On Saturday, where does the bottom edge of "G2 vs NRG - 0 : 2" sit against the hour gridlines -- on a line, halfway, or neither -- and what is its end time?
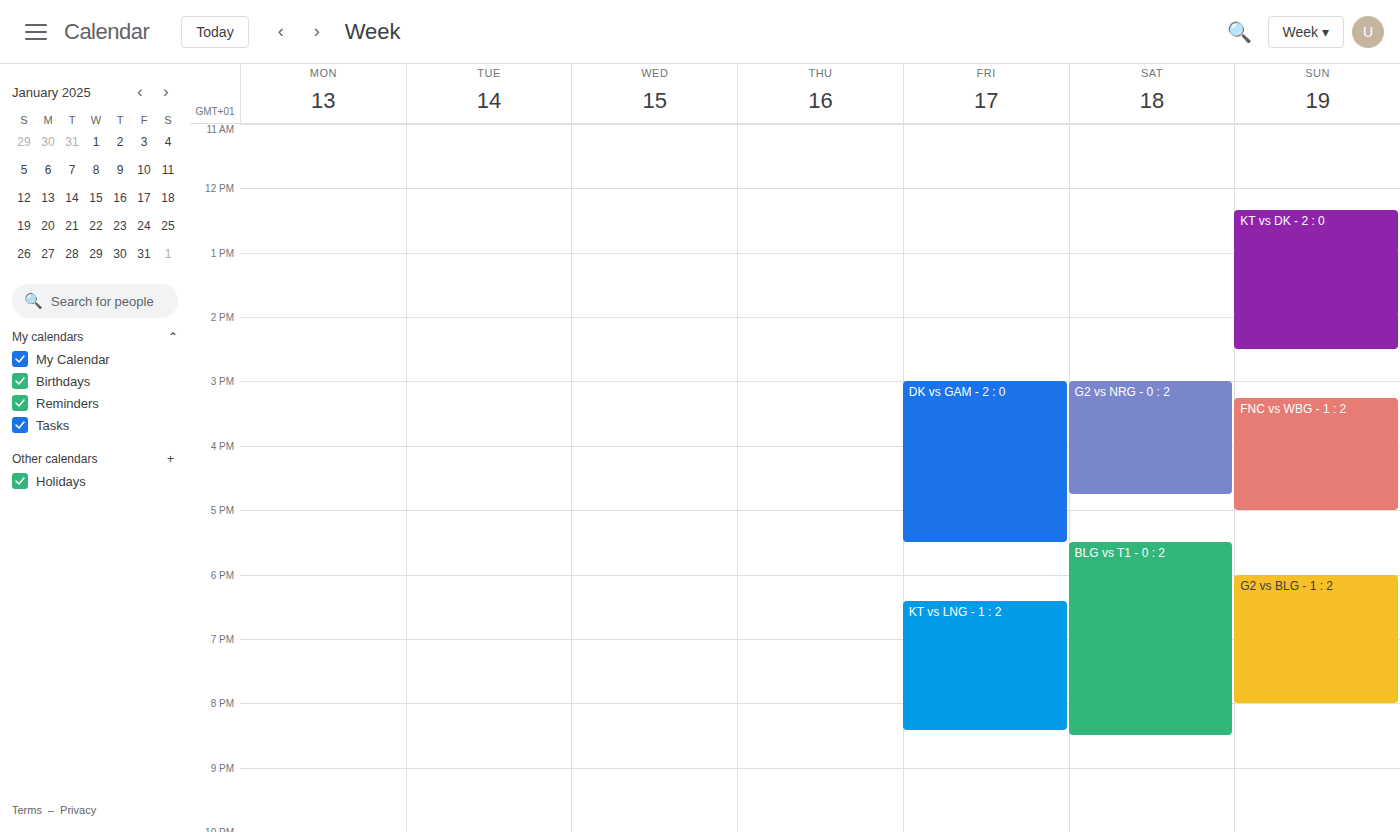
4:45 PM -- neither: three quarters of the way from the 4 PM line to the 5 PM line.